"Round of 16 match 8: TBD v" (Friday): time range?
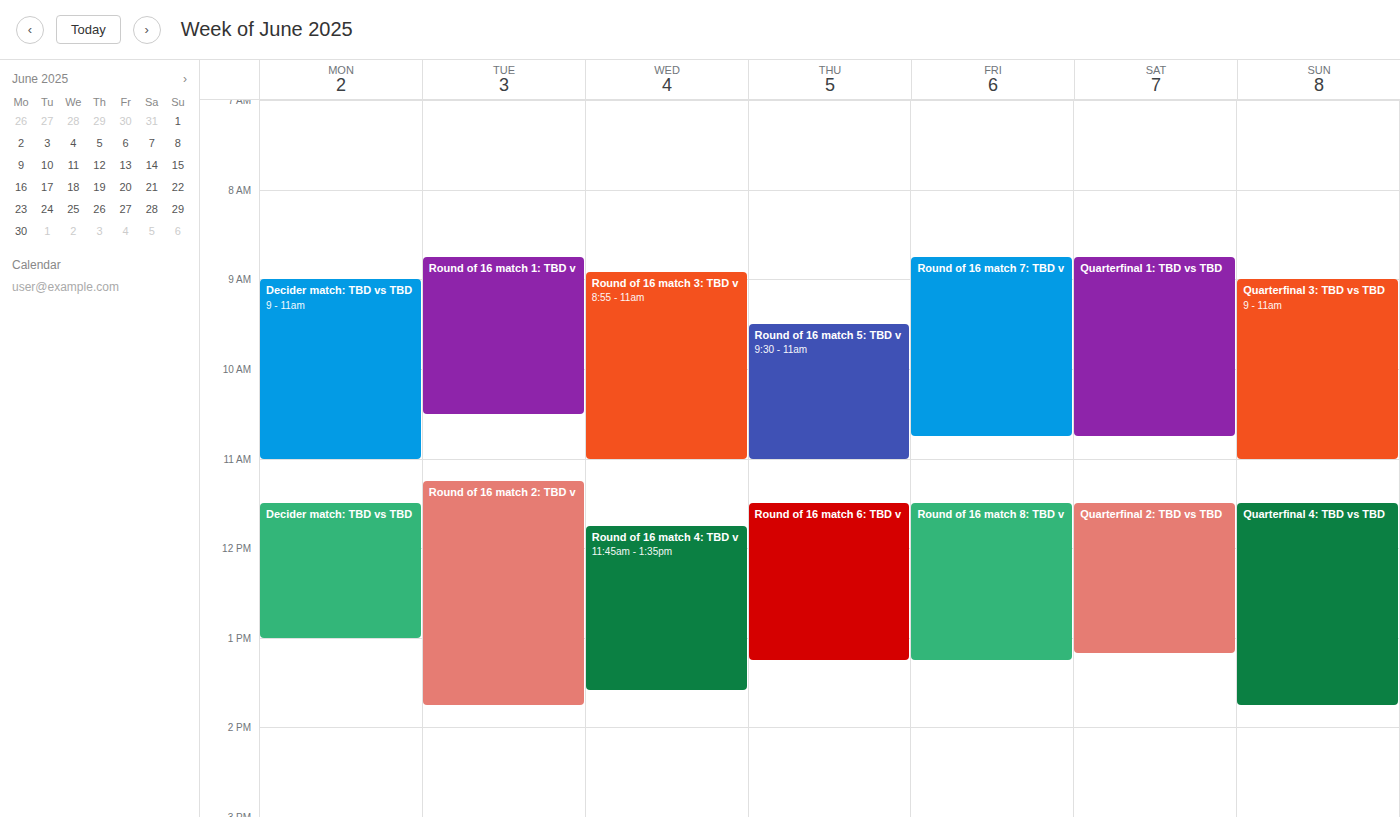
11:30 AM to 1:15 PM